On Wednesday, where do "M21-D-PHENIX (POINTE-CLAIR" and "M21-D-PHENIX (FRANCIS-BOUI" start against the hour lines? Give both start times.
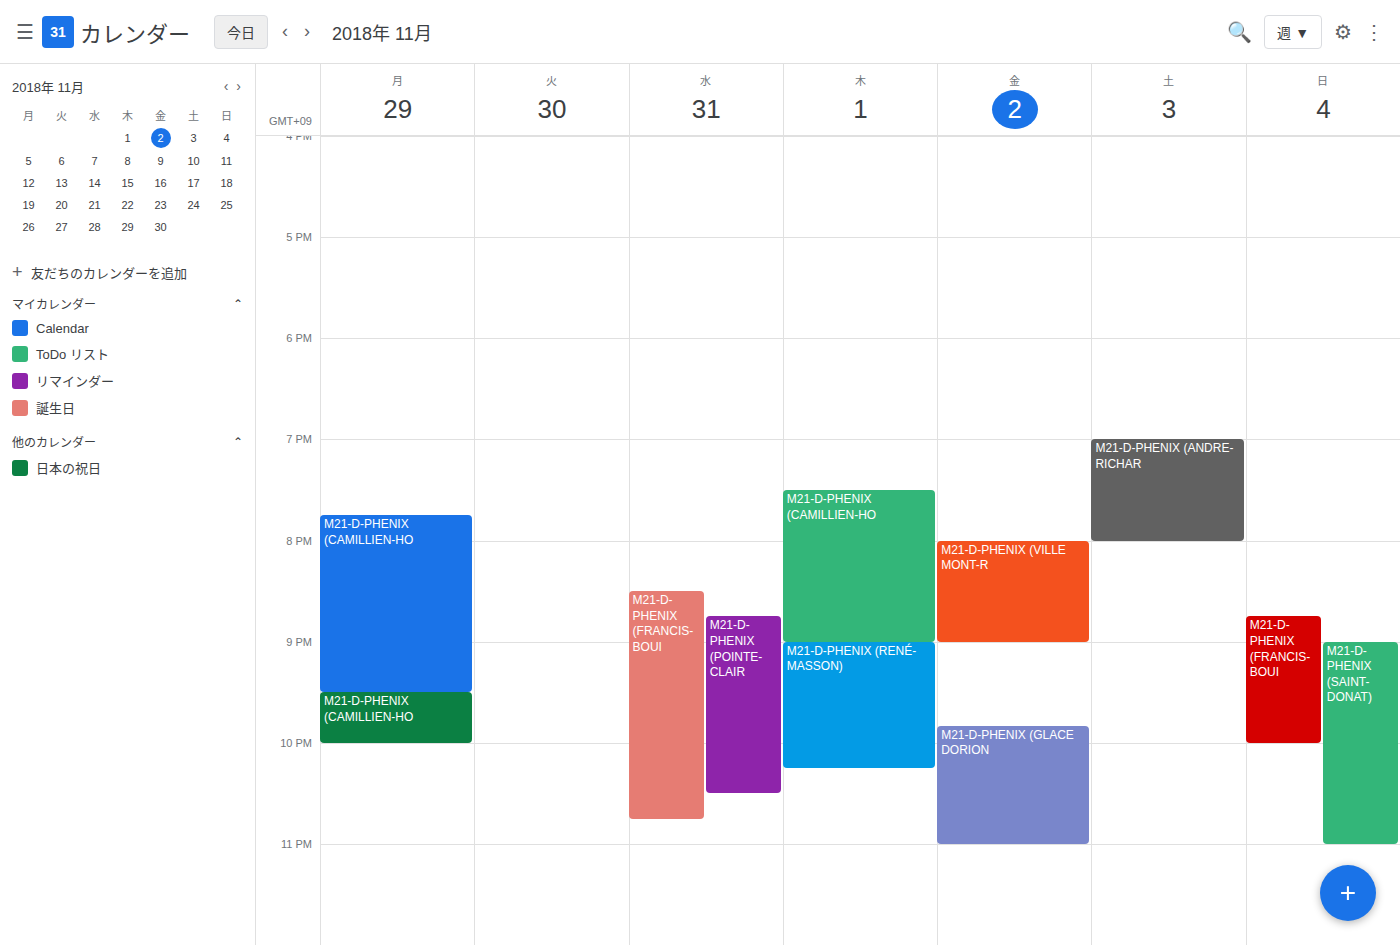
"M21-D-PHENIX (POINTE-CLAIR": 20:45, neither: three quarters of the way from the 20:00 line to the 21:00 line. "M21-D-PHENIX (FRANCIS-BOUI": 20:30, halfway between the 20:00 and 21:00 lines.